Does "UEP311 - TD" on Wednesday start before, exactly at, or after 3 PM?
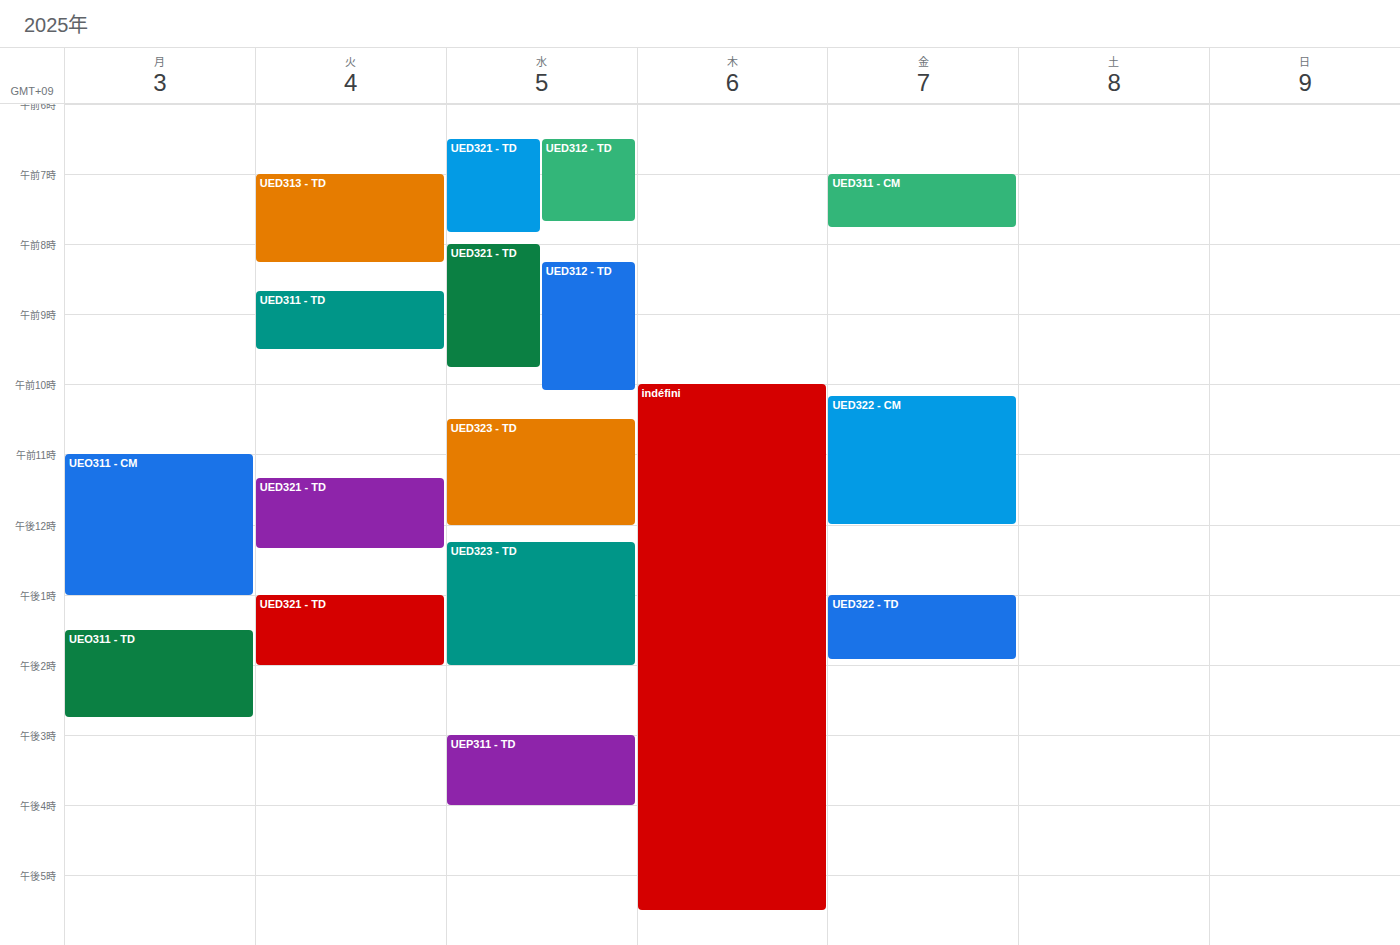
3:00 PM -- exactly at 3 PM, on the 3 PM line.